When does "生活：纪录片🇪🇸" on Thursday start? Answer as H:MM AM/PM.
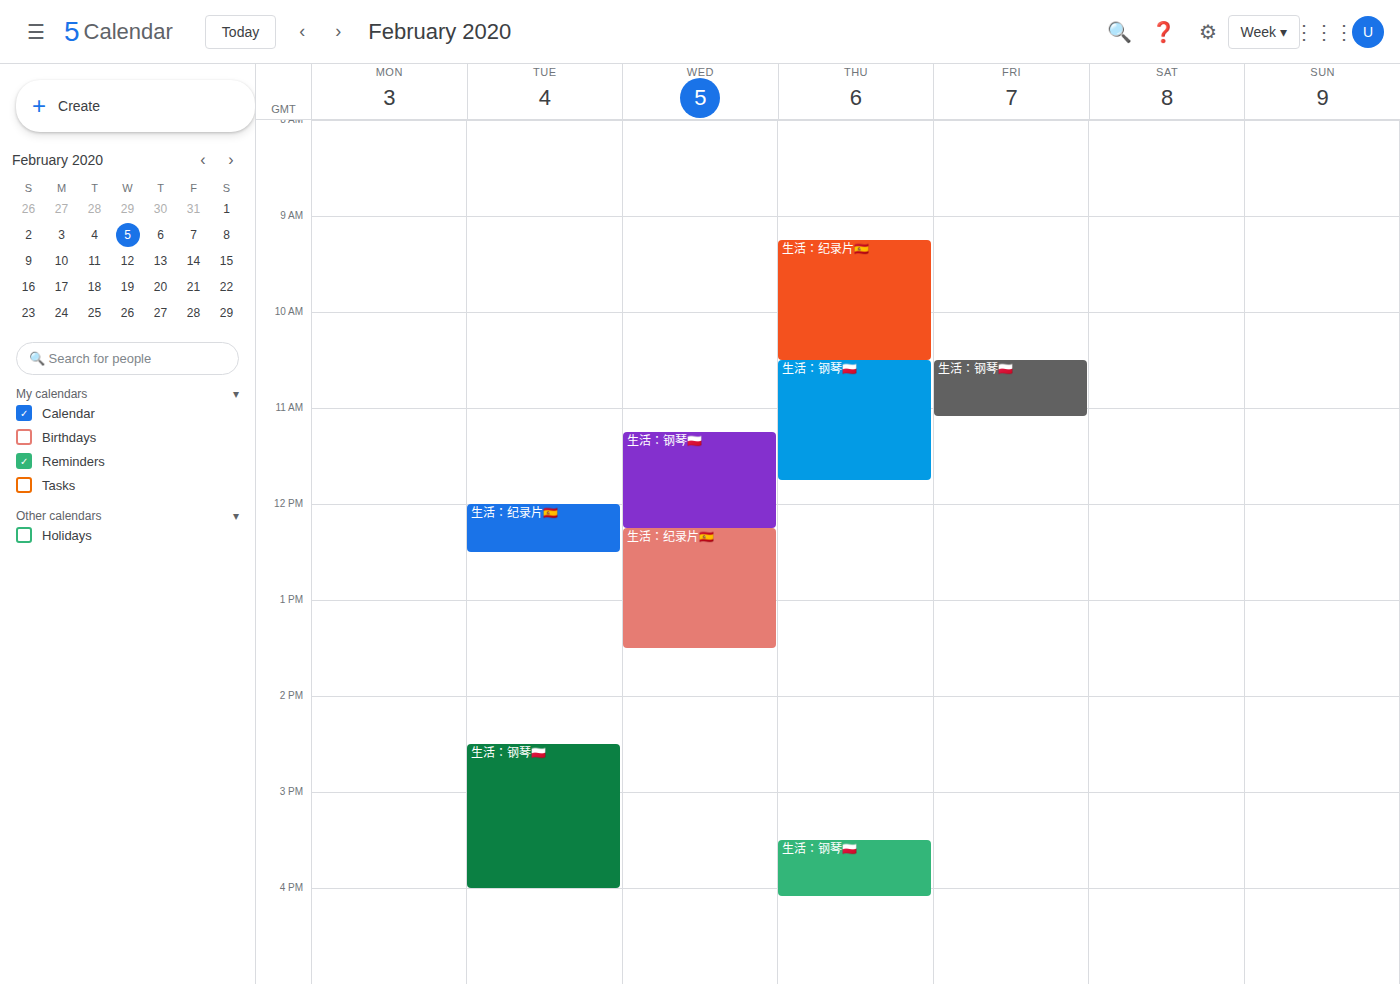
9:15 AM